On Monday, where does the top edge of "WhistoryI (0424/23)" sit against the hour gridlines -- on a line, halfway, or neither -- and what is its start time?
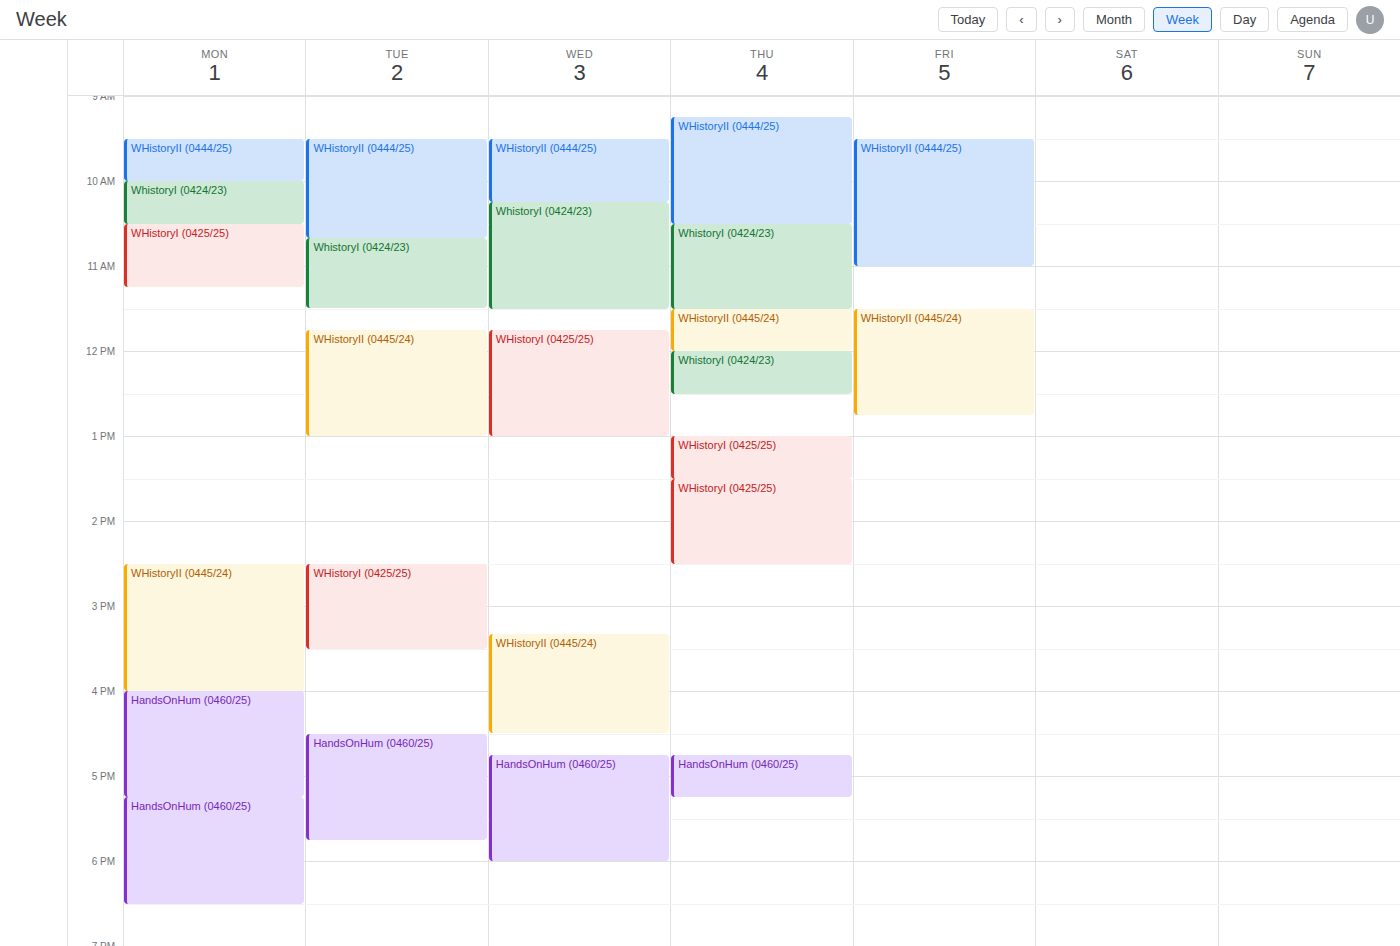
10:00 AM -- exactly on the 10 AM line.